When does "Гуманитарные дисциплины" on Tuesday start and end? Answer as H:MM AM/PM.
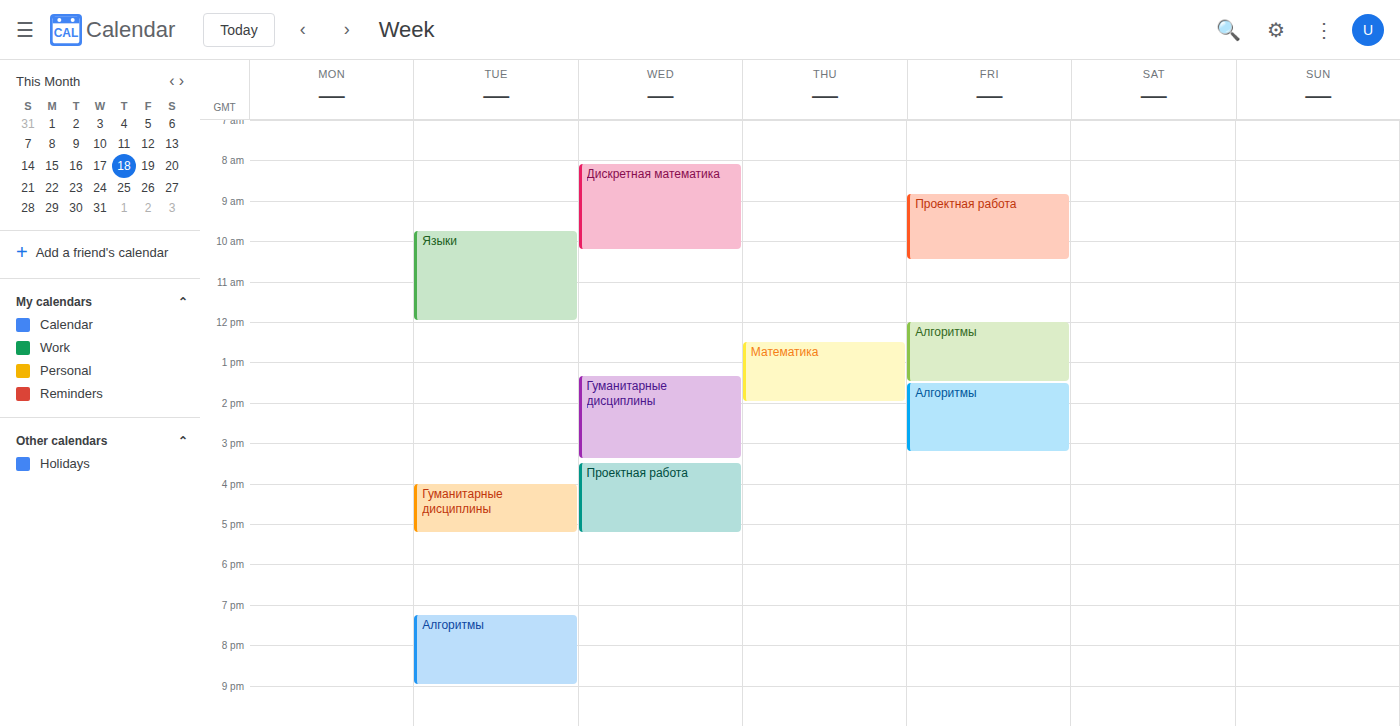
4:00 PM to 5:15 PM